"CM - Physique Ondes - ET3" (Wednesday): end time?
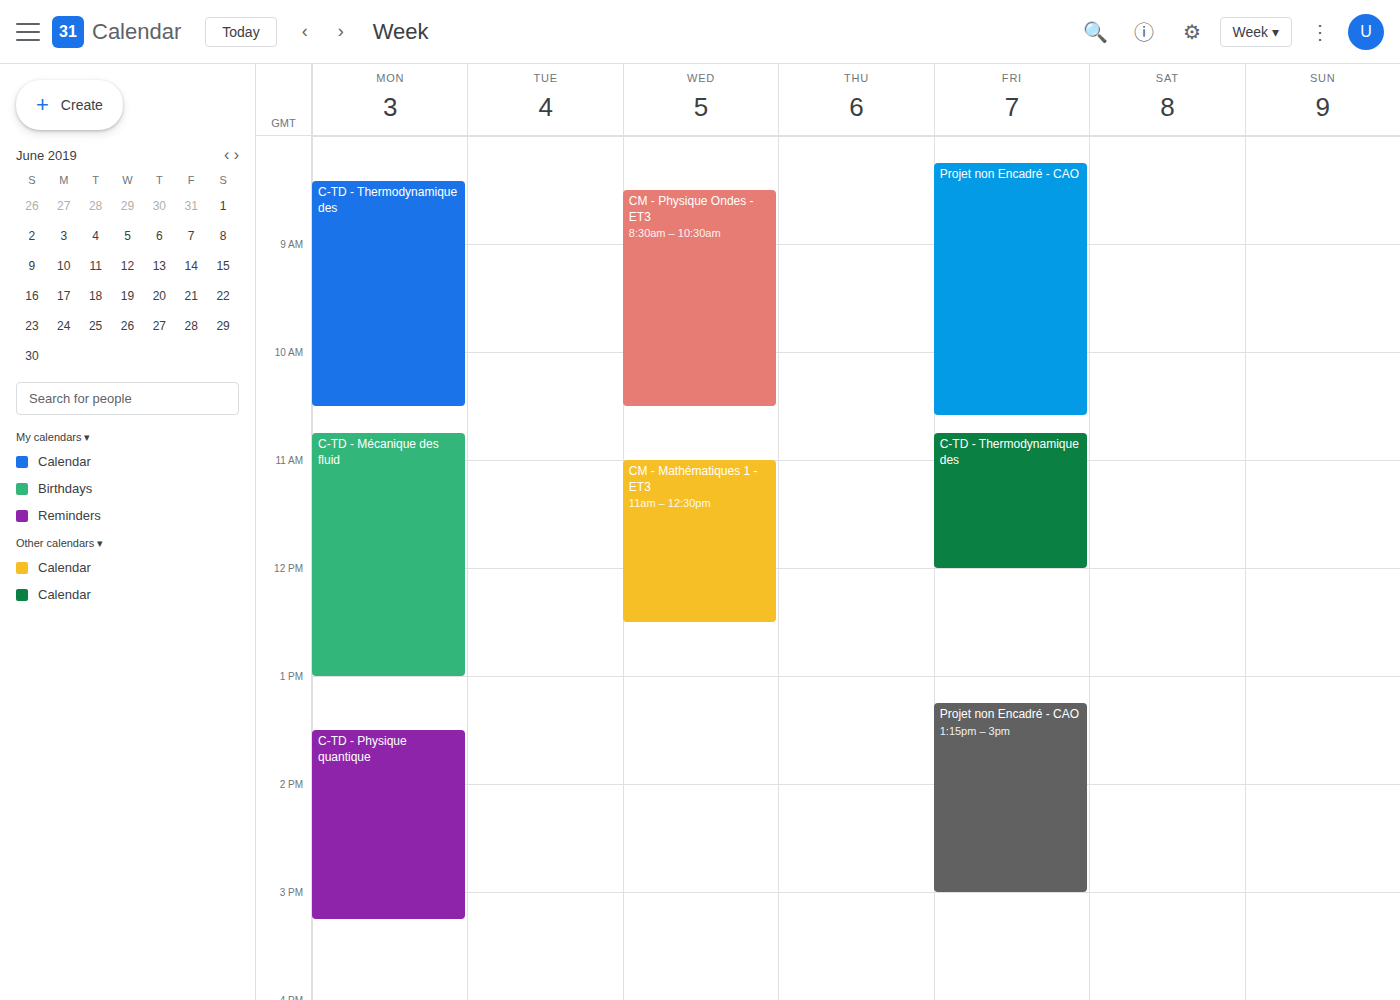
10:30 AM